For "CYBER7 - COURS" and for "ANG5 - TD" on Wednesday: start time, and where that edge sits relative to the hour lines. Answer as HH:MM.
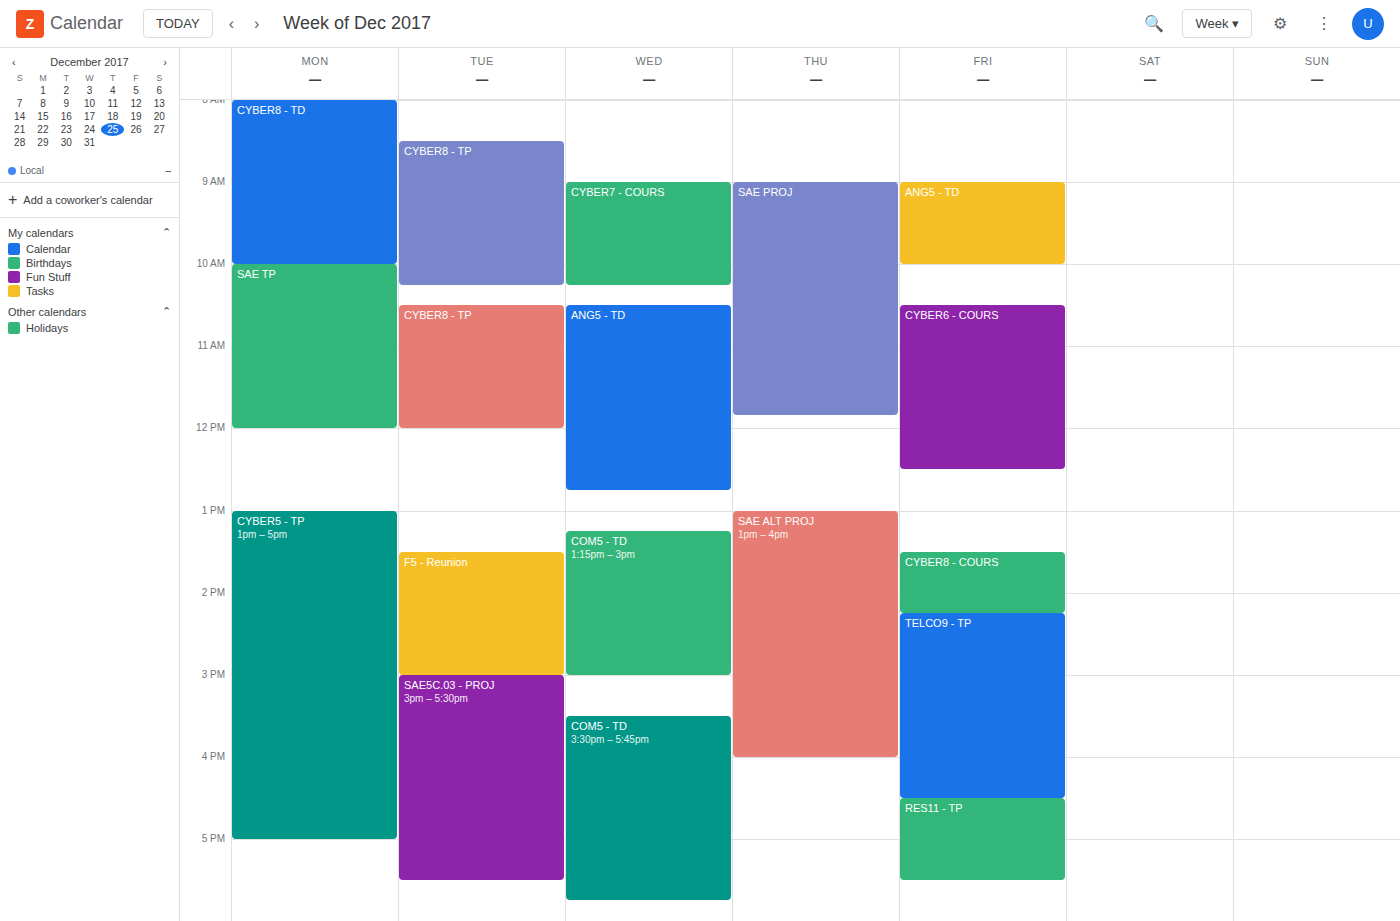
"CYBER7 - COURS": 09:00, exactly on the 09:00 line. "ANG5 - TD": 10:30, halfway between the 10:00 and 11:00 lines.